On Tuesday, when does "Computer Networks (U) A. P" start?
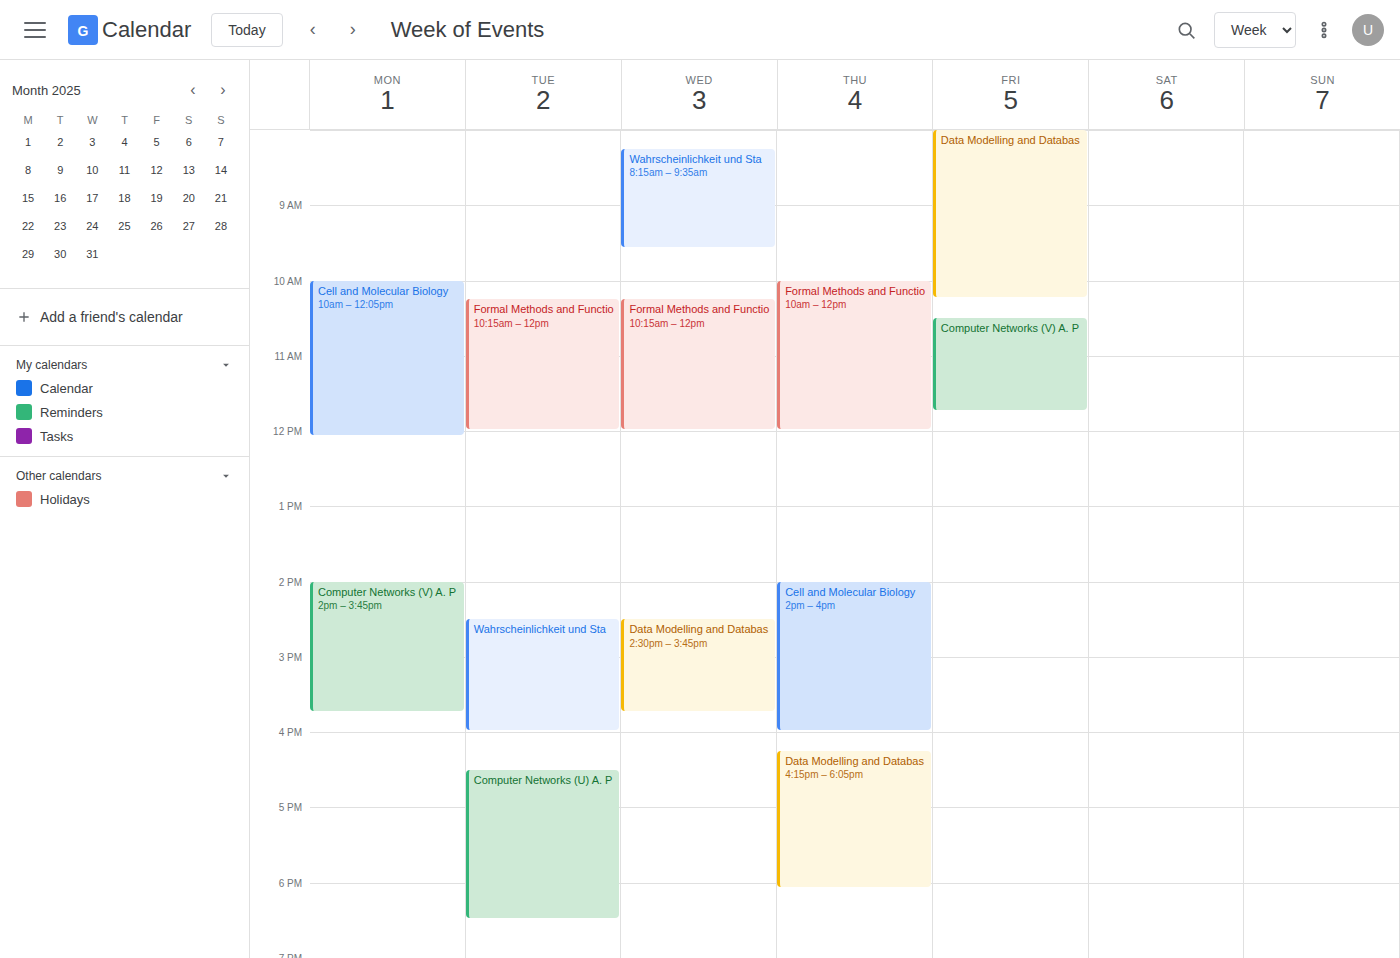
16:30